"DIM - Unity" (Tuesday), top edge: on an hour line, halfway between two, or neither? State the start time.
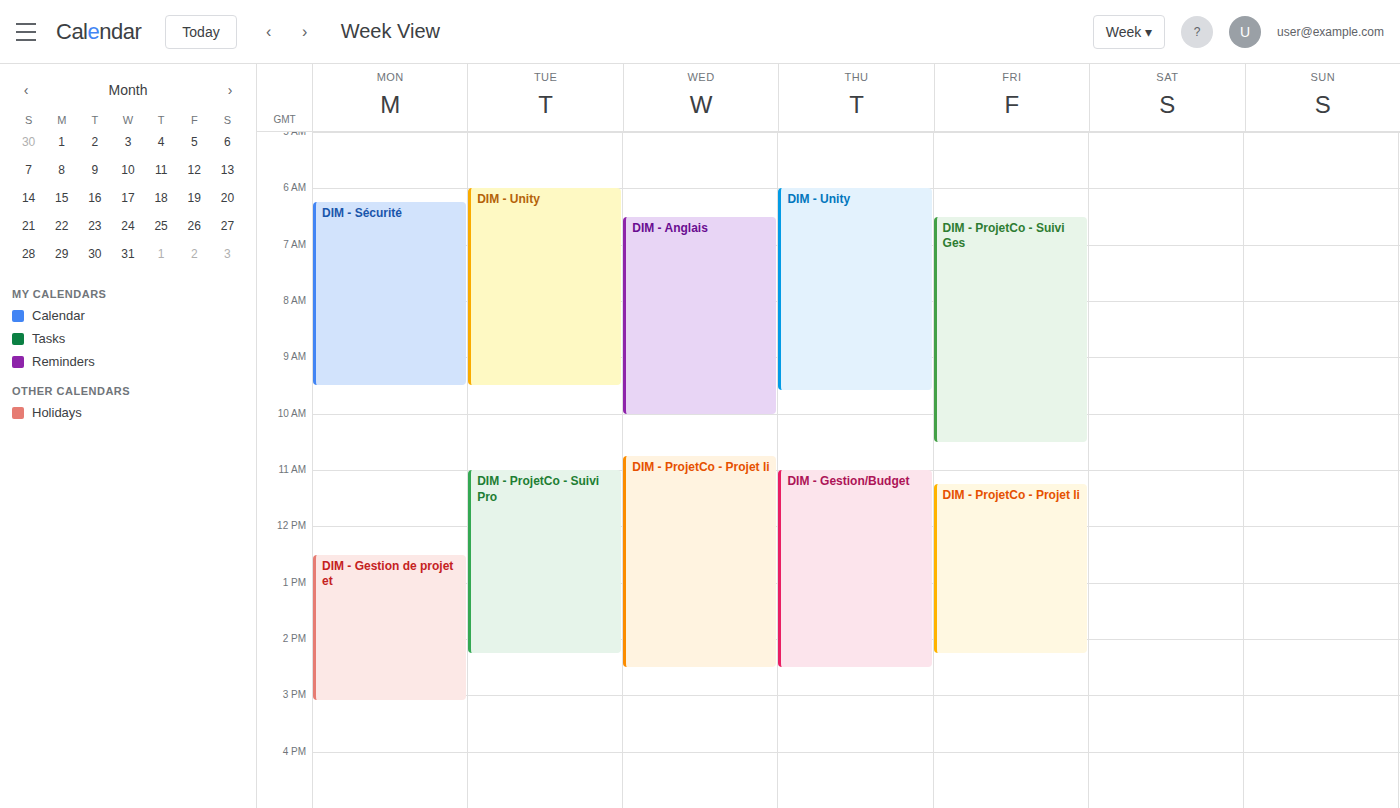
06:00 -- exactly on the 06:00 line.